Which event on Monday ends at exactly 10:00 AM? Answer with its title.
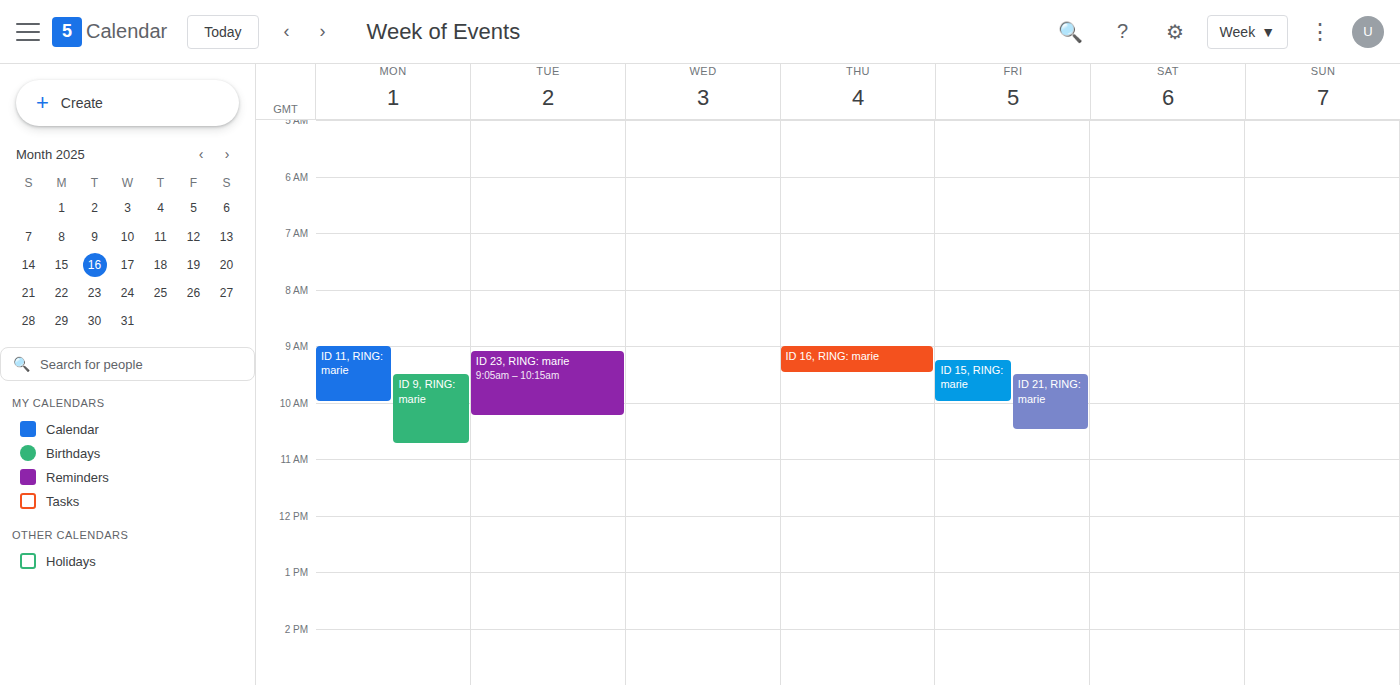
"ID 11, RING: marie"